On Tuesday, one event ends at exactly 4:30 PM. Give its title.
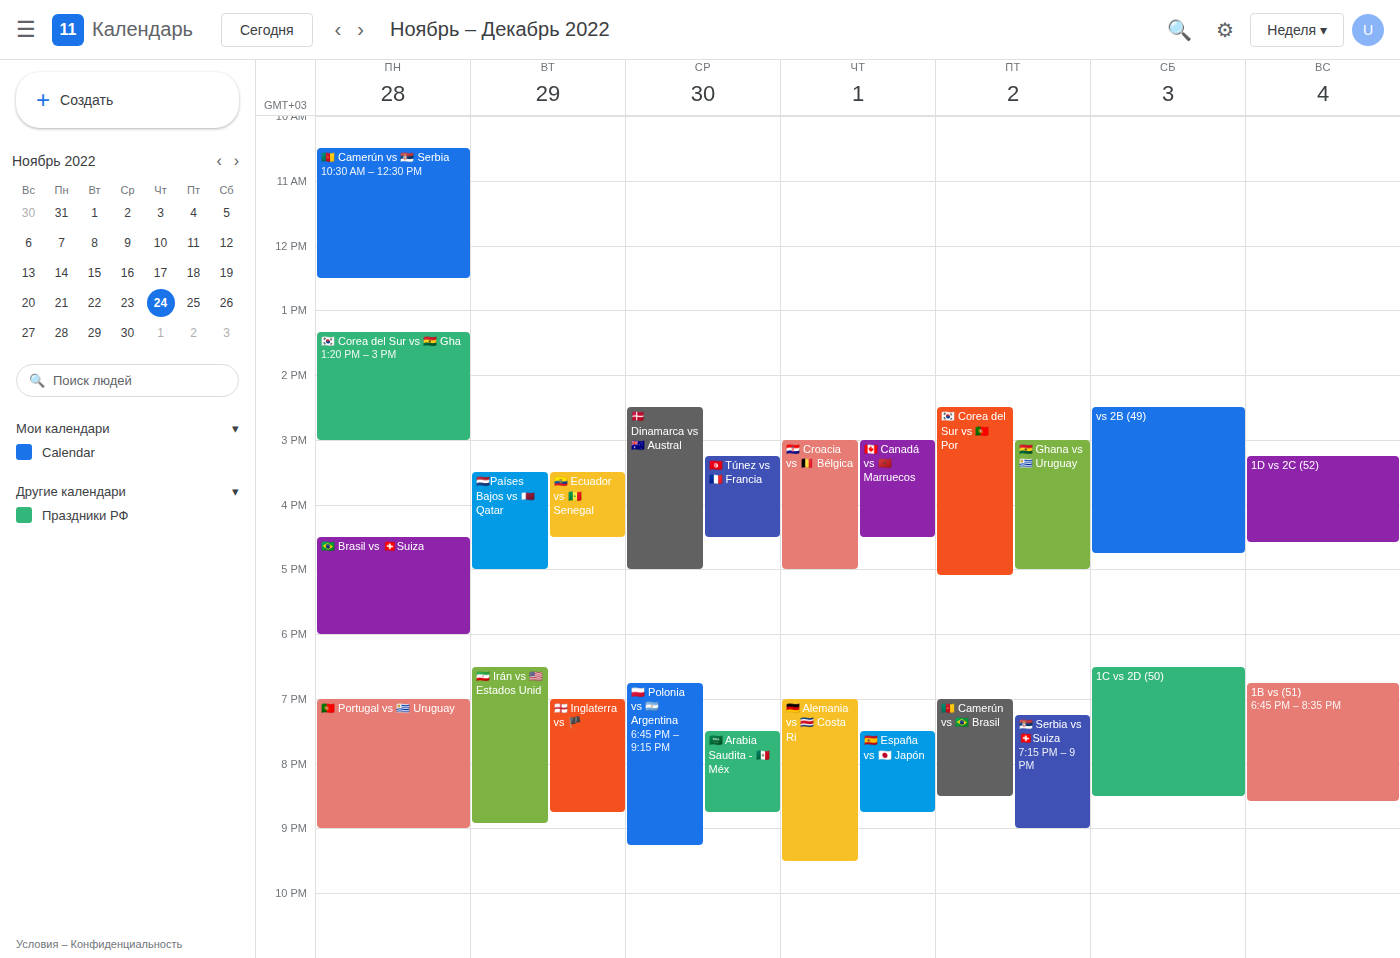
"🇪🇨 Ecuador vs 🇸🇳 Senegal"